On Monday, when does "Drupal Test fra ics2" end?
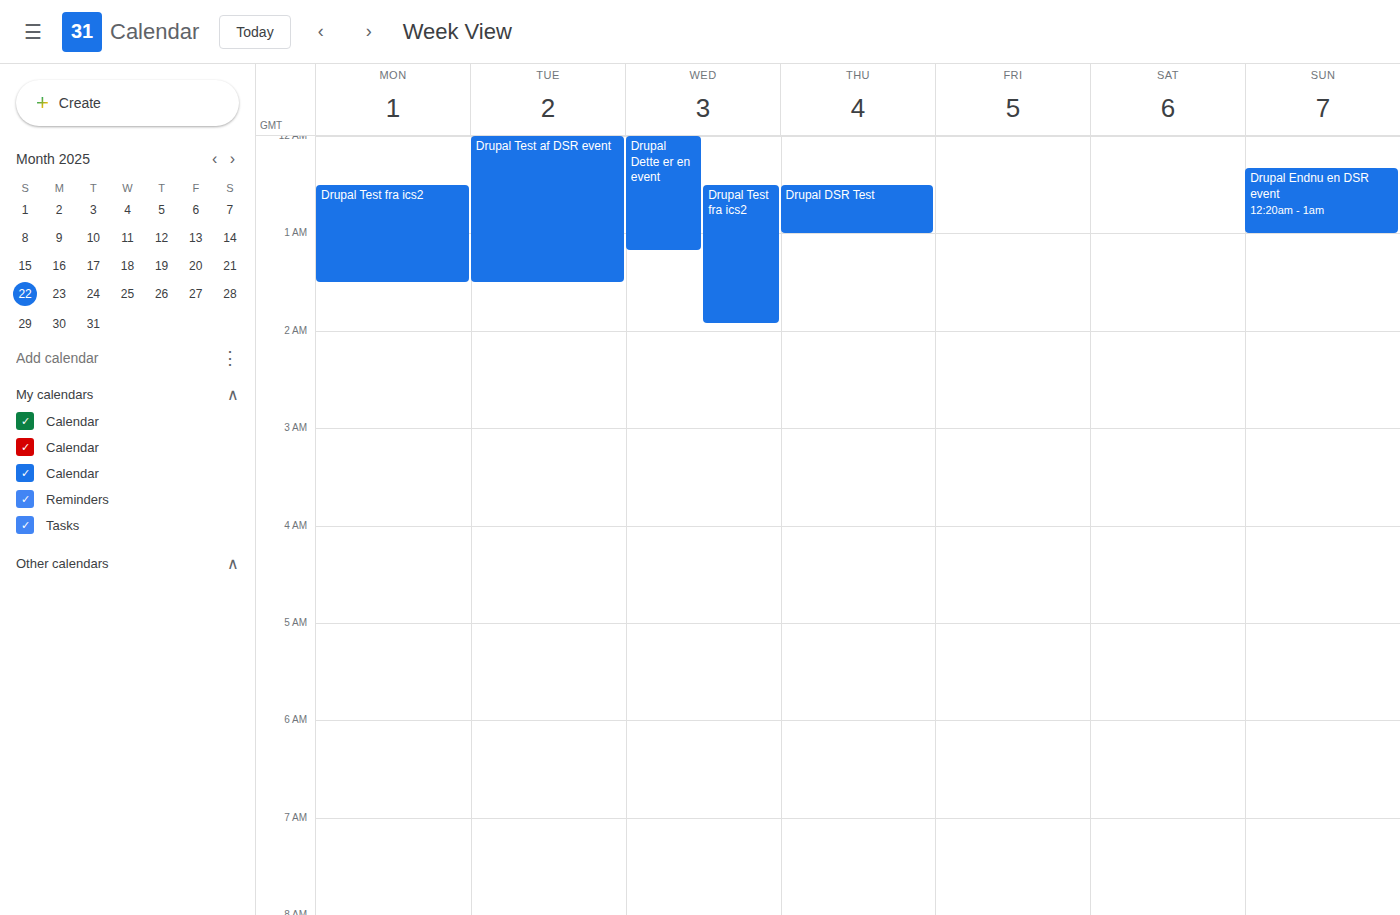
1:30 AM